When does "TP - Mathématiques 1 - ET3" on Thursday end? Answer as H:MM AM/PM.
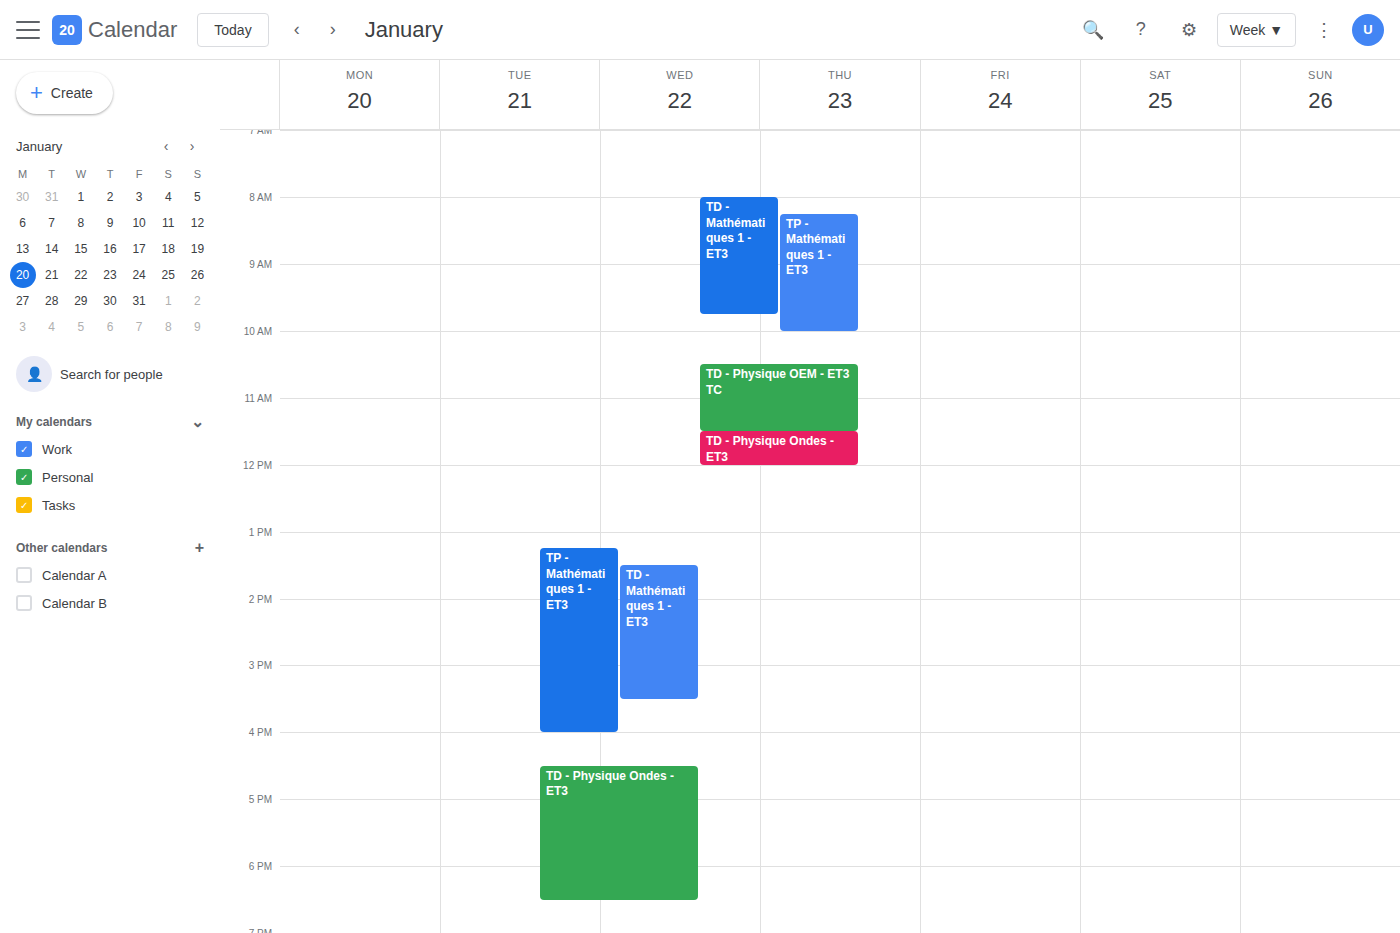
10:00 AM